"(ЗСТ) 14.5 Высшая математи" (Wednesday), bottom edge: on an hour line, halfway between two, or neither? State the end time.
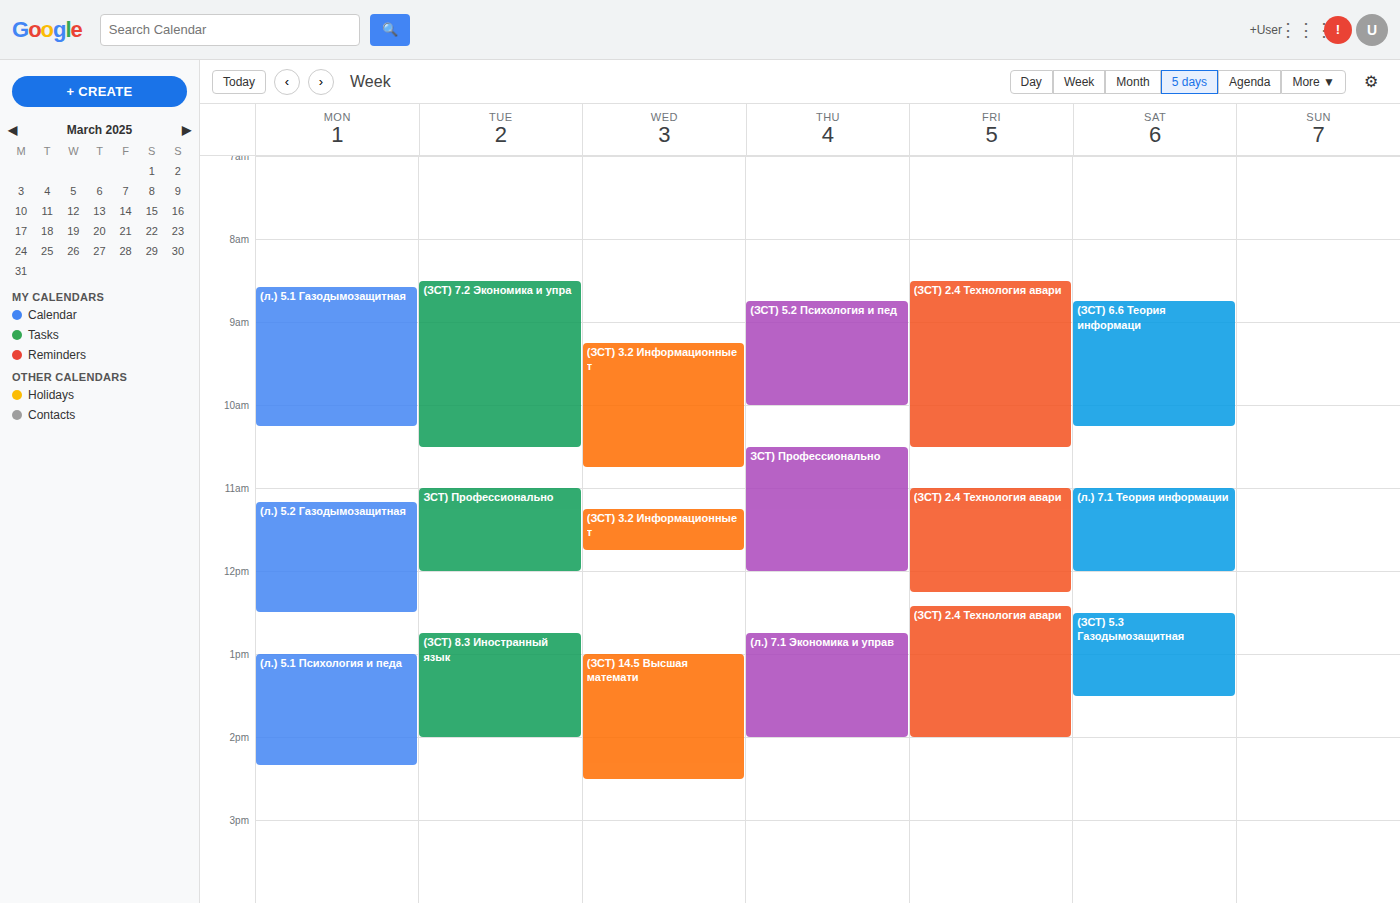
2:30 PM -- halfway between the 2 PM and 3 PM lines.